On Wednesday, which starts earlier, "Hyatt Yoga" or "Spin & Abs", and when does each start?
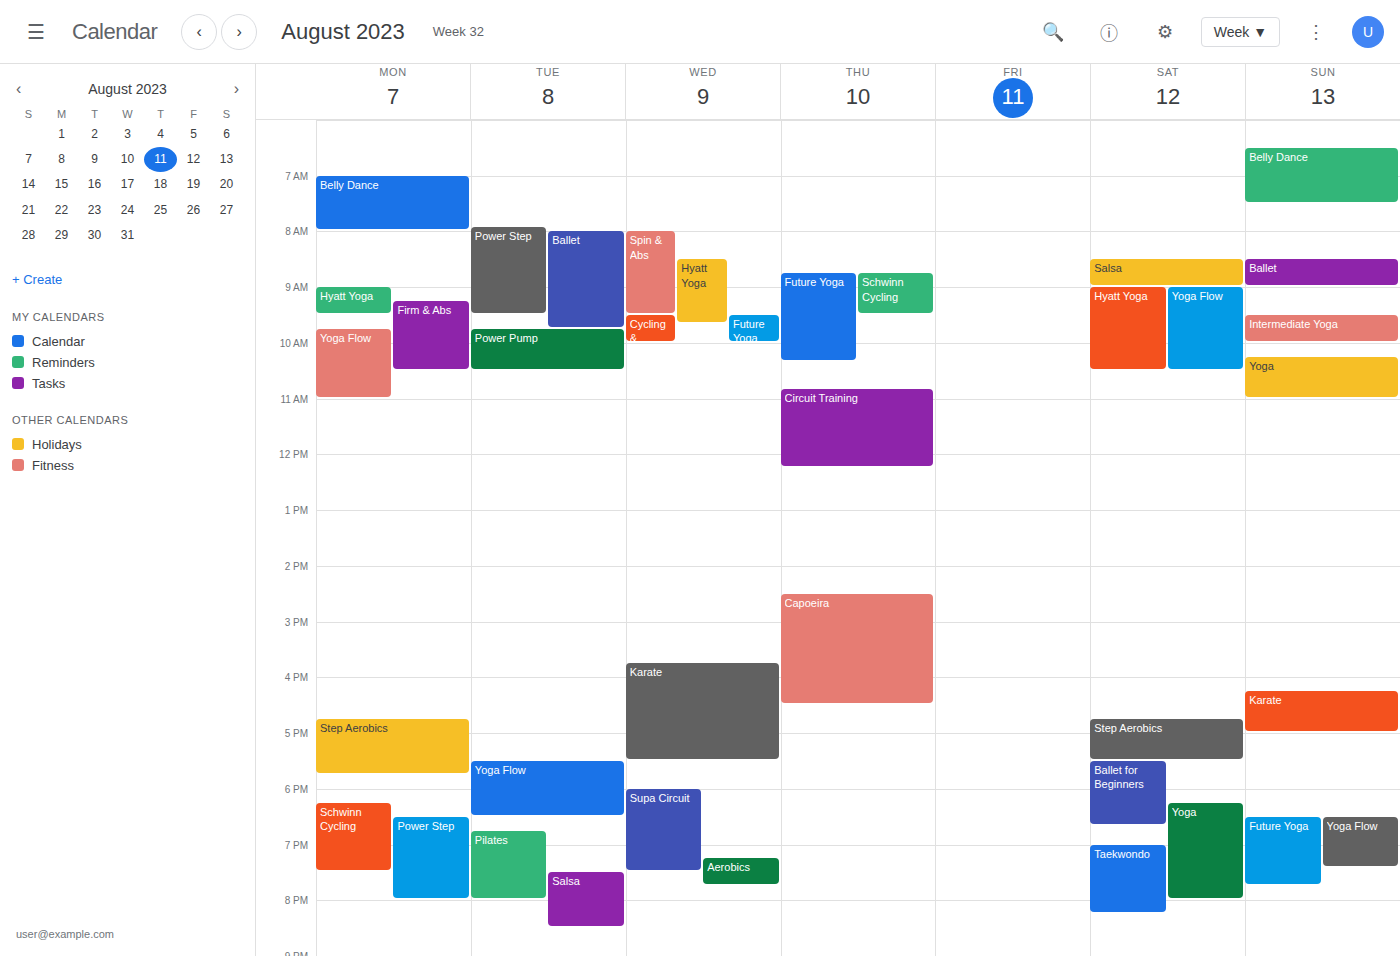
"Spin & Abs" 8:00 AM; "Hyatt Yoga" 8:30 AM.